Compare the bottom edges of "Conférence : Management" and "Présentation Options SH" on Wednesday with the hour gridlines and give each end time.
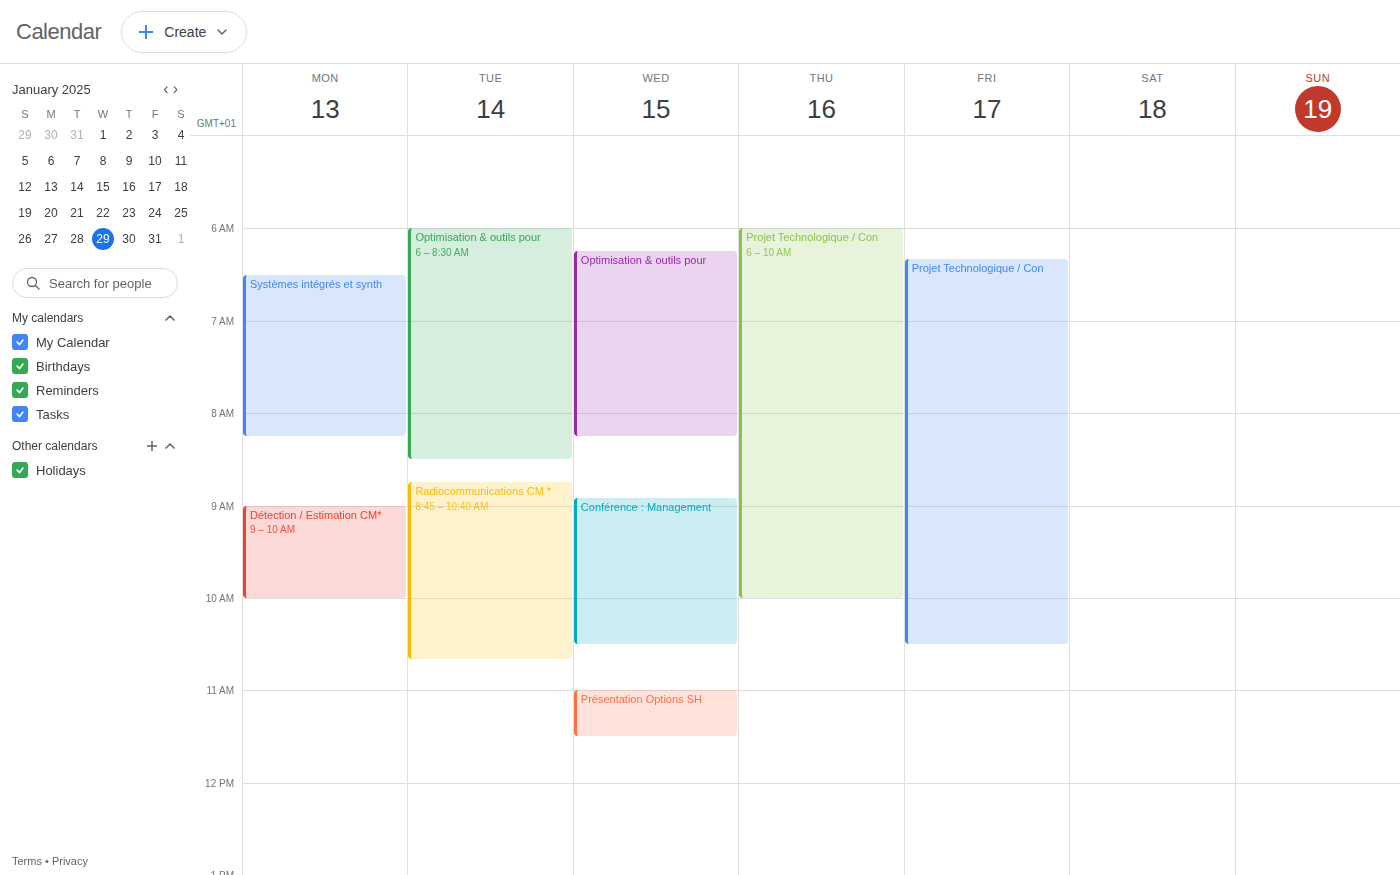
"Conférence : Management": 10:30 AM, halfway between the 10 AM and 11 AM lines. "Présentation Options SH": 11:30 AM, halfway between the 11 AM and 12 PM lines.